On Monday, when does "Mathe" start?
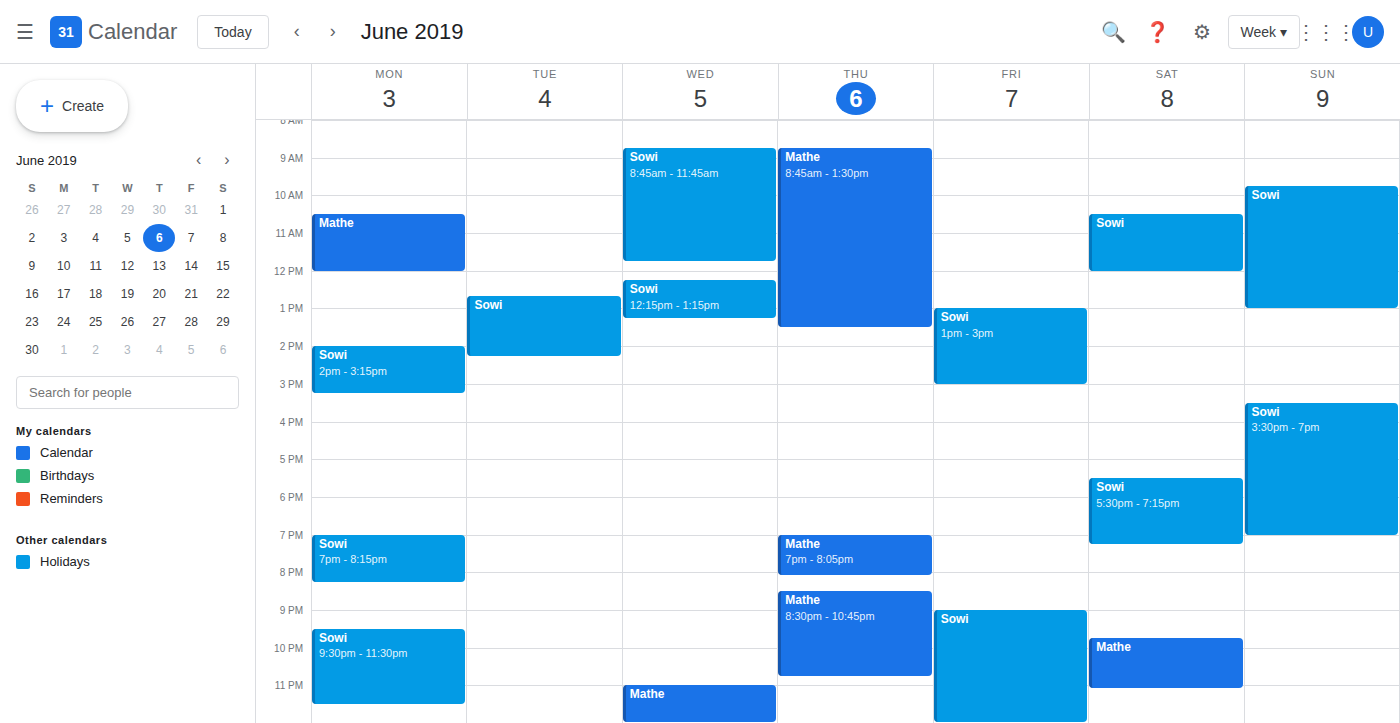
10:30